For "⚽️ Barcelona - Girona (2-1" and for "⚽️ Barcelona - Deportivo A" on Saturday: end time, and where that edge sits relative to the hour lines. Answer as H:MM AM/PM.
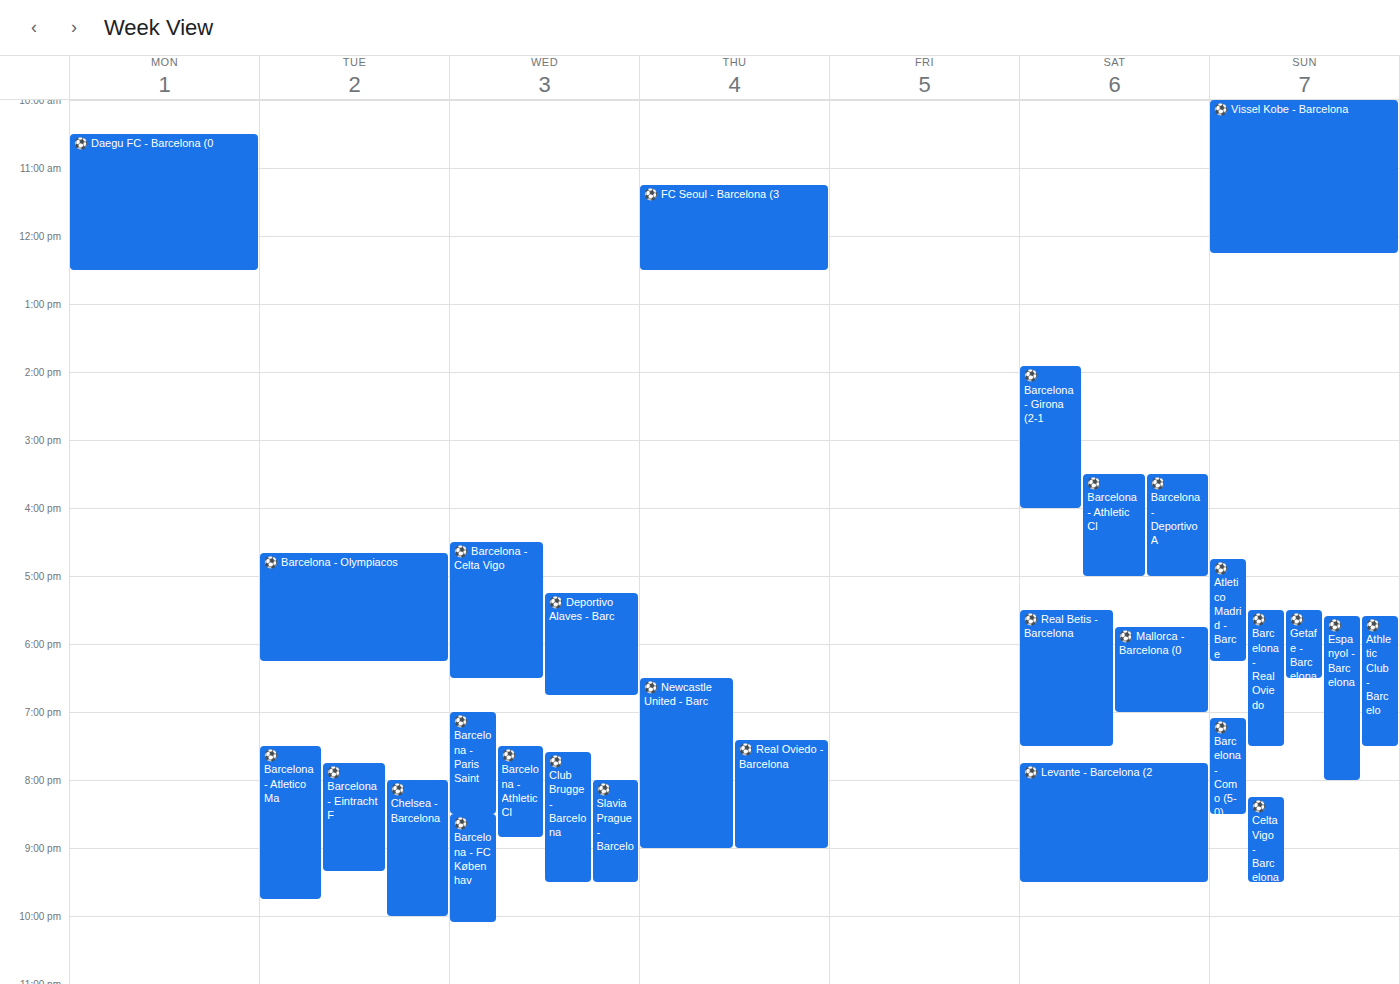
"⚽️ Barcelona - Girona (2-1": 4:00 PM, exactly on the 4 PM line. "⚽️ Barcelona - Deportivo A": 5:00 PM, exactly on the 5 PM line.